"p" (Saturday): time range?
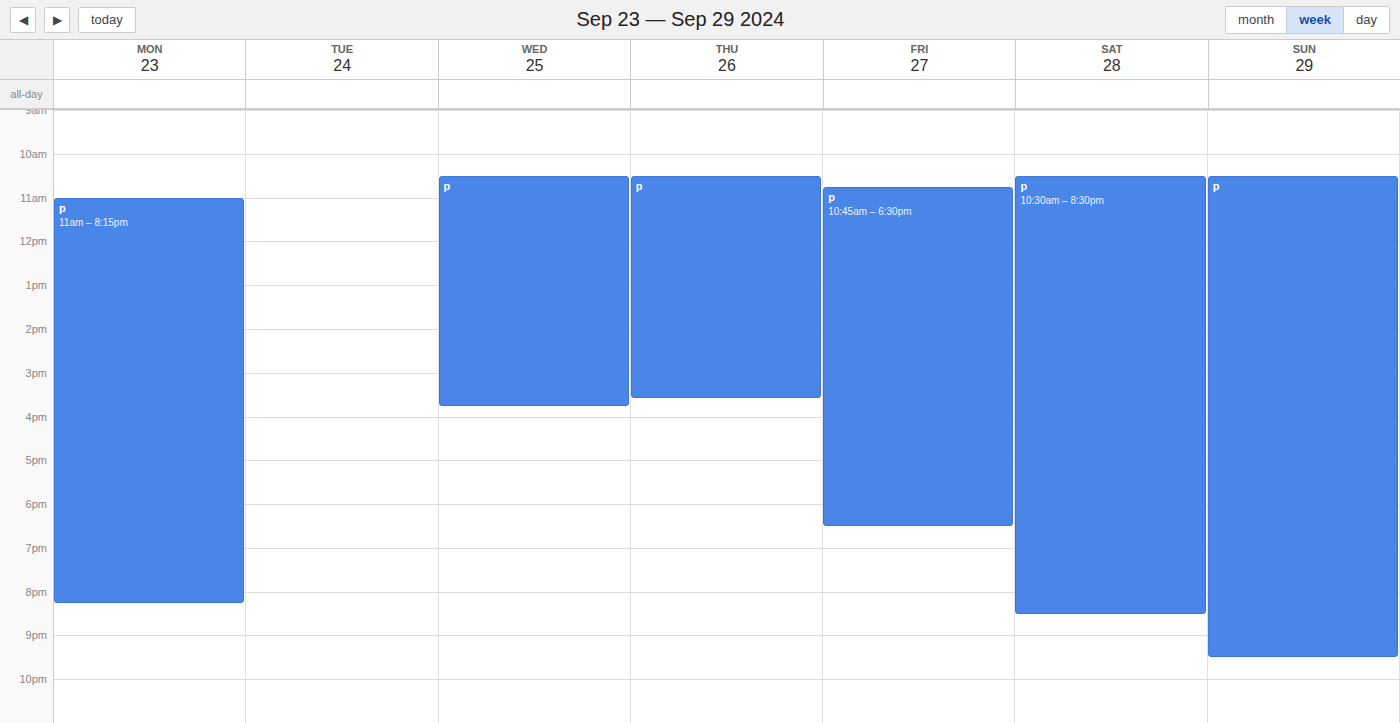
10:30 AM to 8:30 PM